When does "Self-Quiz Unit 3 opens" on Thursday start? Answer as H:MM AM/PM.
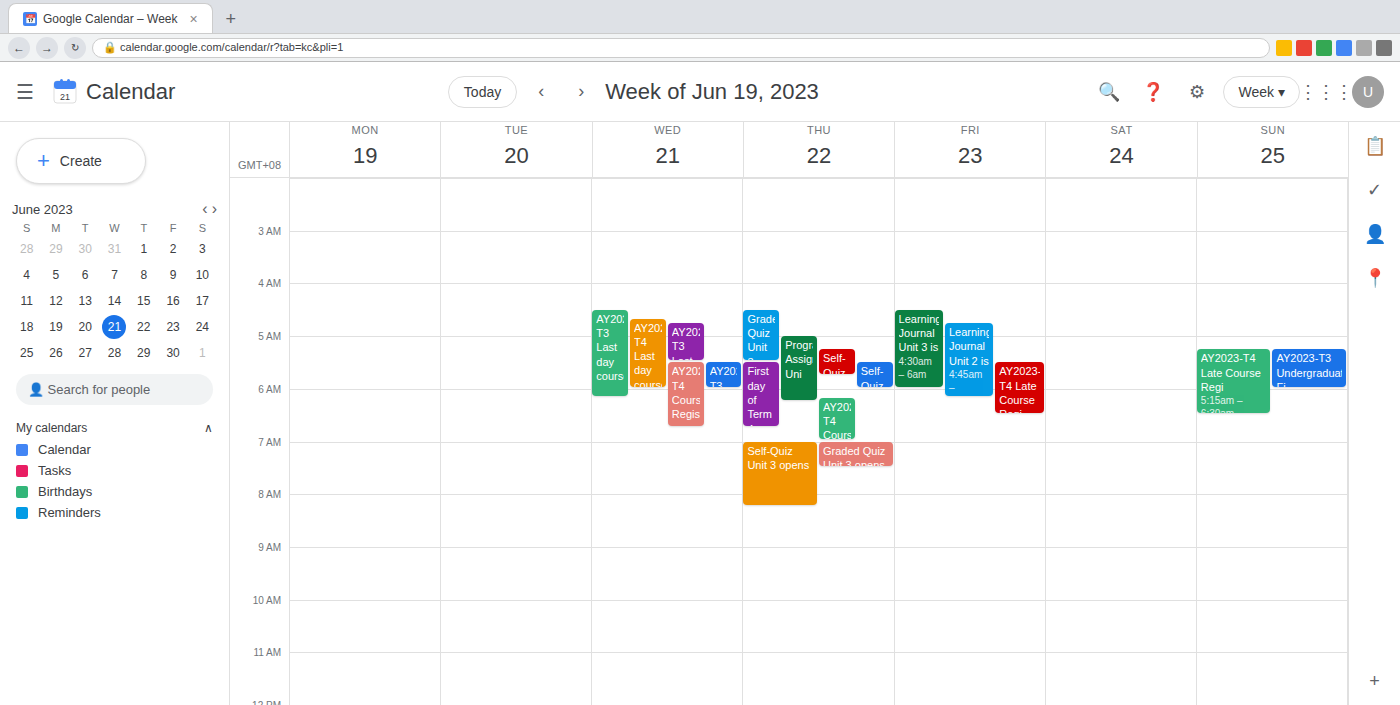
7:00 AM